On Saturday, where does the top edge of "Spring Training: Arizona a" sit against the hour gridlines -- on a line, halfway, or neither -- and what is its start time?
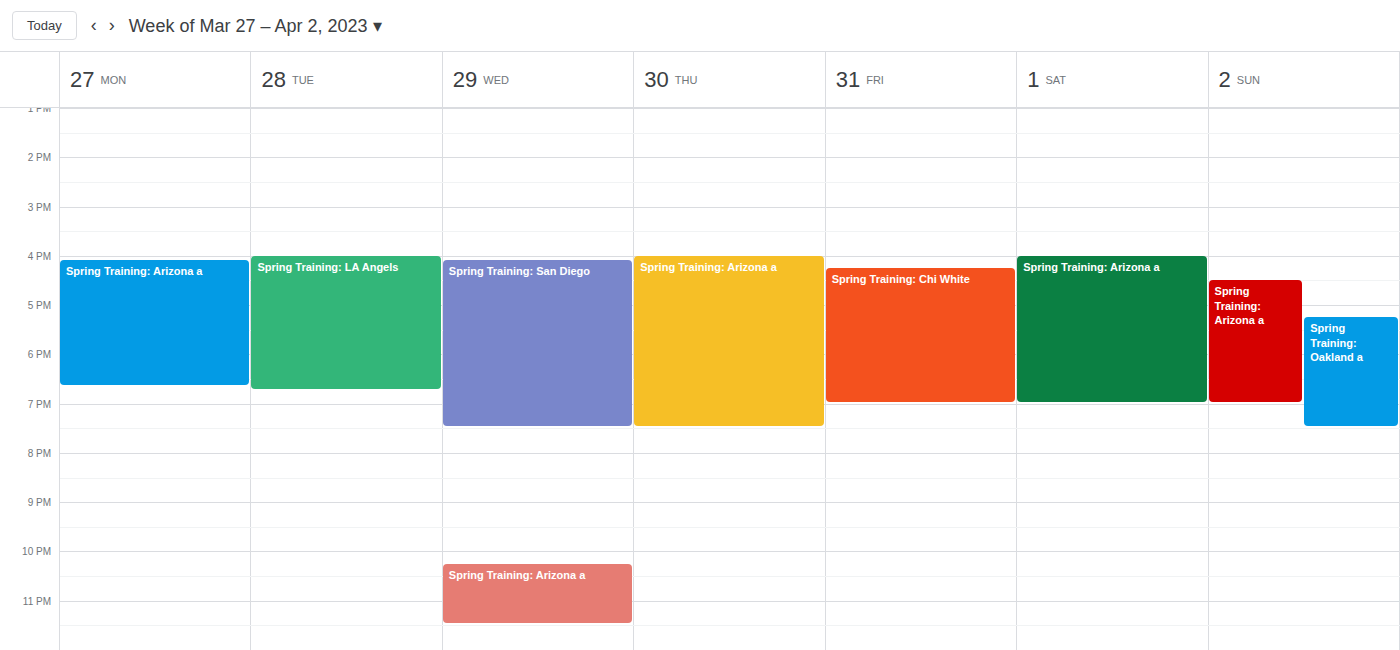
4:00 PM -- exactly on the 4 PM line.